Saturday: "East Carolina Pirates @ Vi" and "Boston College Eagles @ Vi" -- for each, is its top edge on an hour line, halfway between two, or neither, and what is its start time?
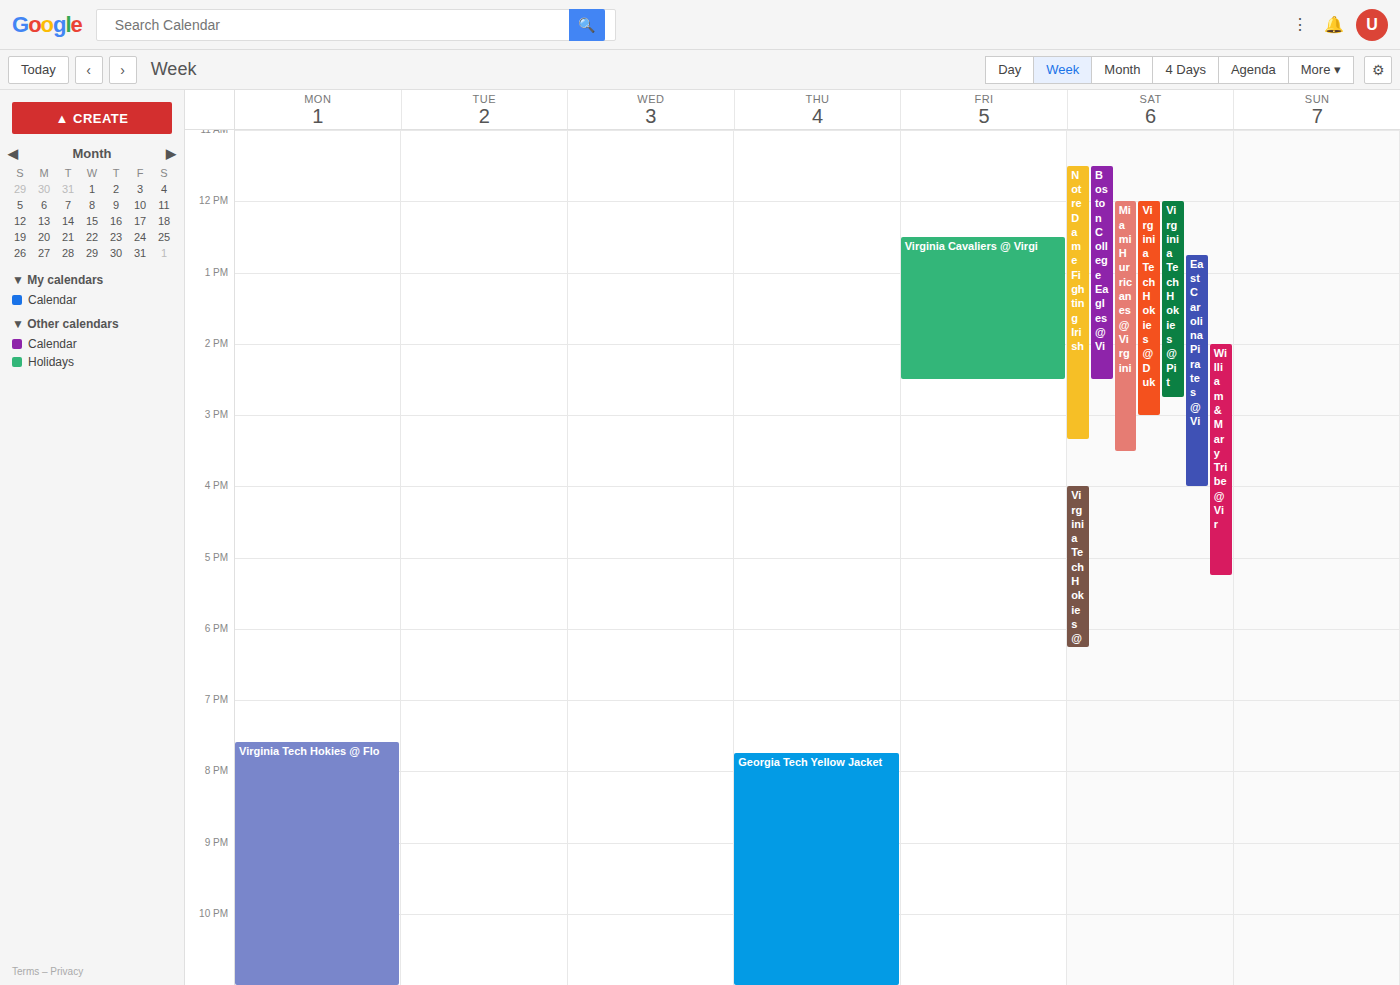
"East Carolina Pirates @ Vi": 12:45 PM, neither: three quarters of the way from the 12 PM line to the 1 PM line. "Boston College Eagles @ Vi": 11:30 AM, halfway between the 11 AM and 12 PM lines.